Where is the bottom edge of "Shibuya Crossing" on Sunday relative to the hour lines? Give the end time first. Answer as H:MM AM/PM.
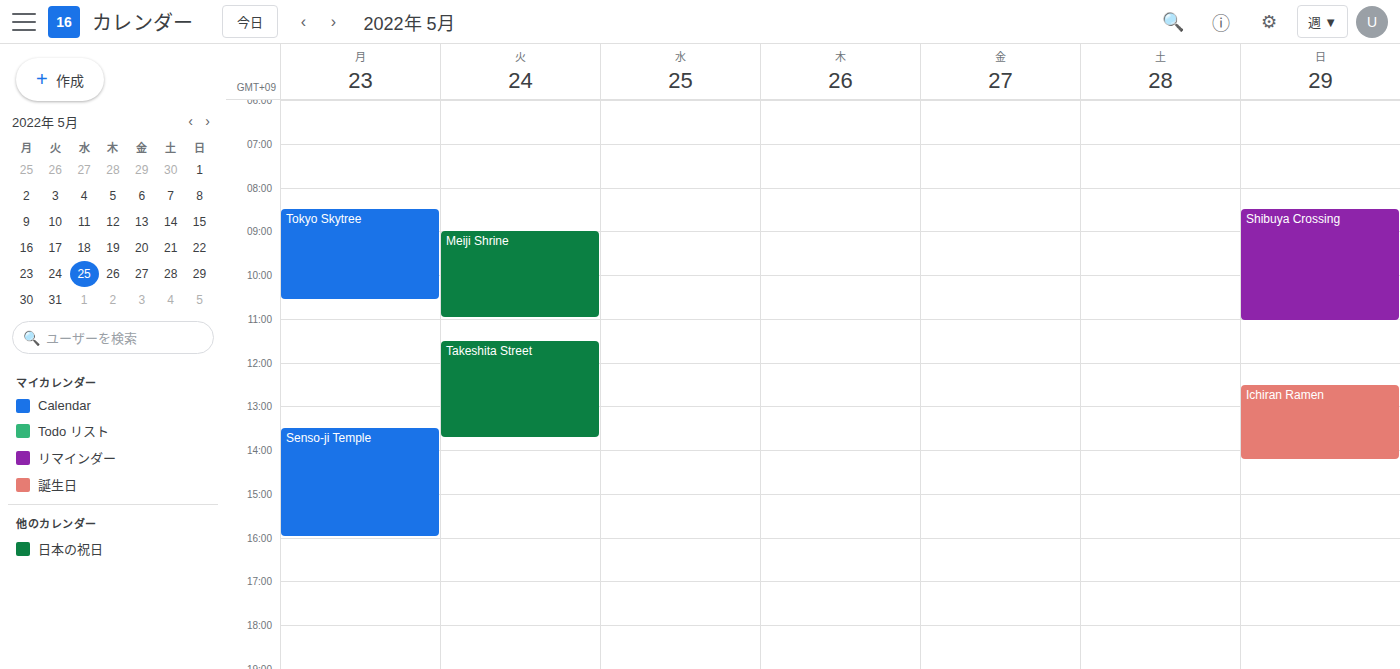
11:05 AM -- neither: 5 minutes below the 11 AM line and 55 minutes above the 12 PM line.